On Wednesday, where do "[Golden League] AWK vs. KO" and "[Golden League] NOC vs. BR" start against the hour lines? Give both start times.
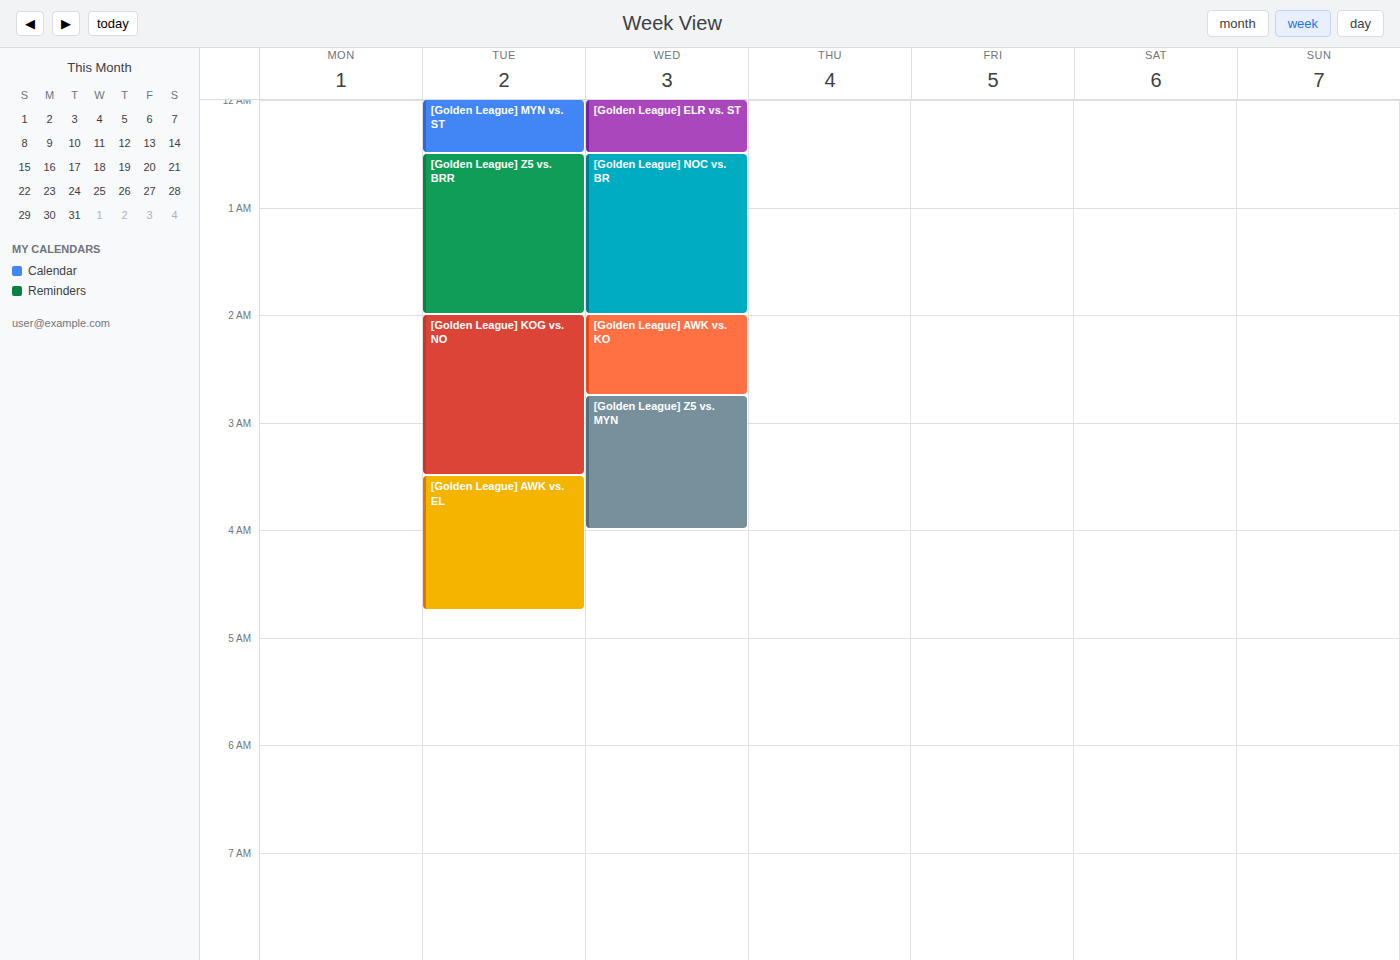
"[Golden League] AWK vs. KO": 02:00, exactly on the 02:00 line. "[Golden League] NOC vs. BR": 00:30, halfway between the 00:00 and 01:00 lines.